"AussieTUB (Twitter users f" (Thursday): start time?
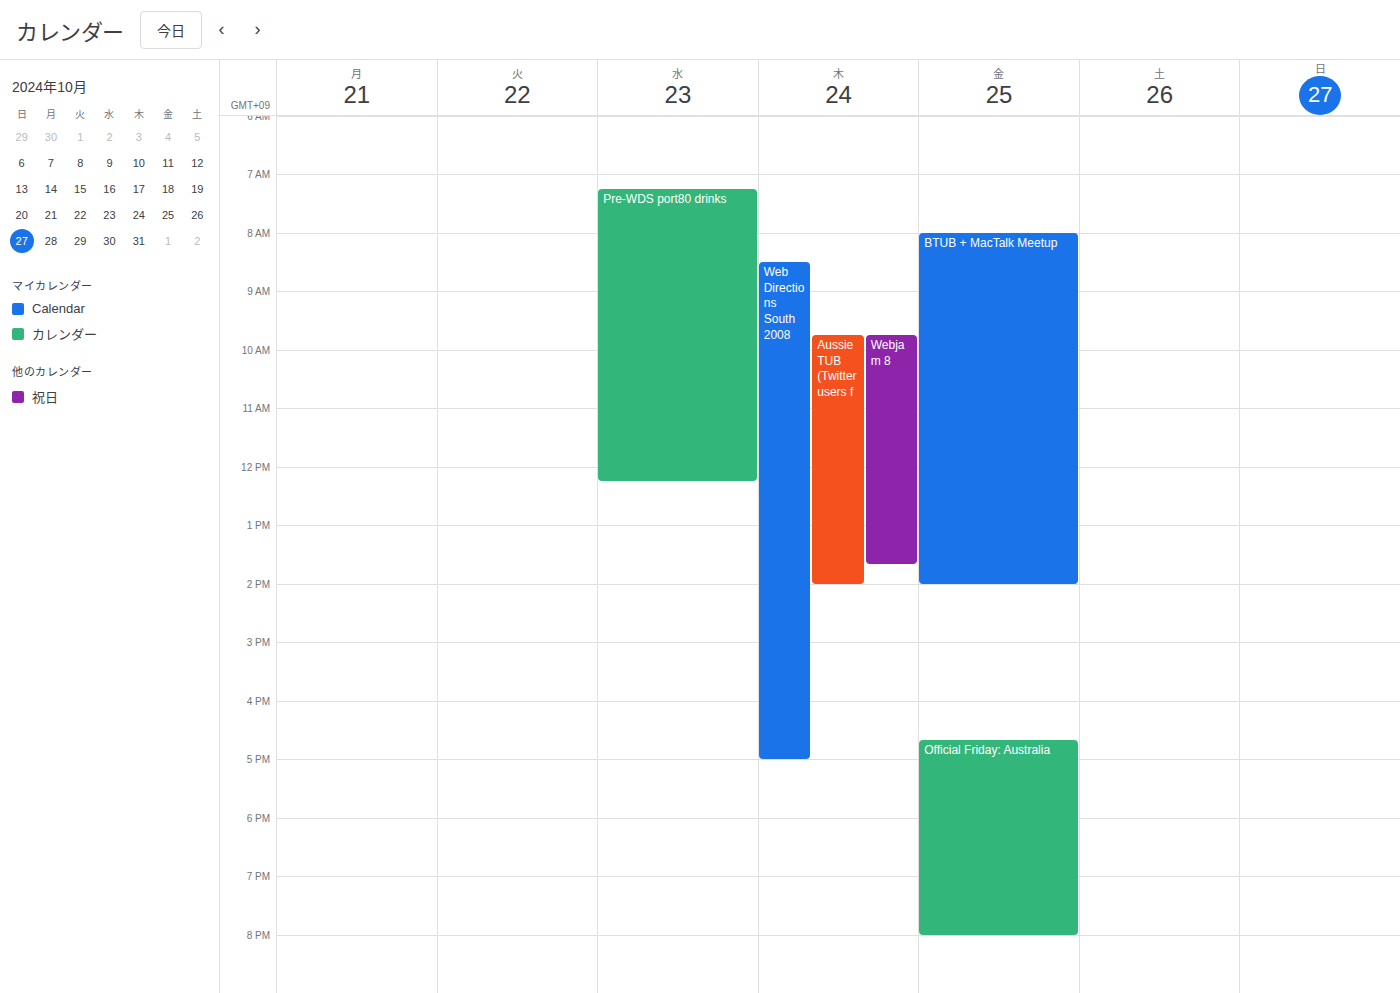
9:45 AM